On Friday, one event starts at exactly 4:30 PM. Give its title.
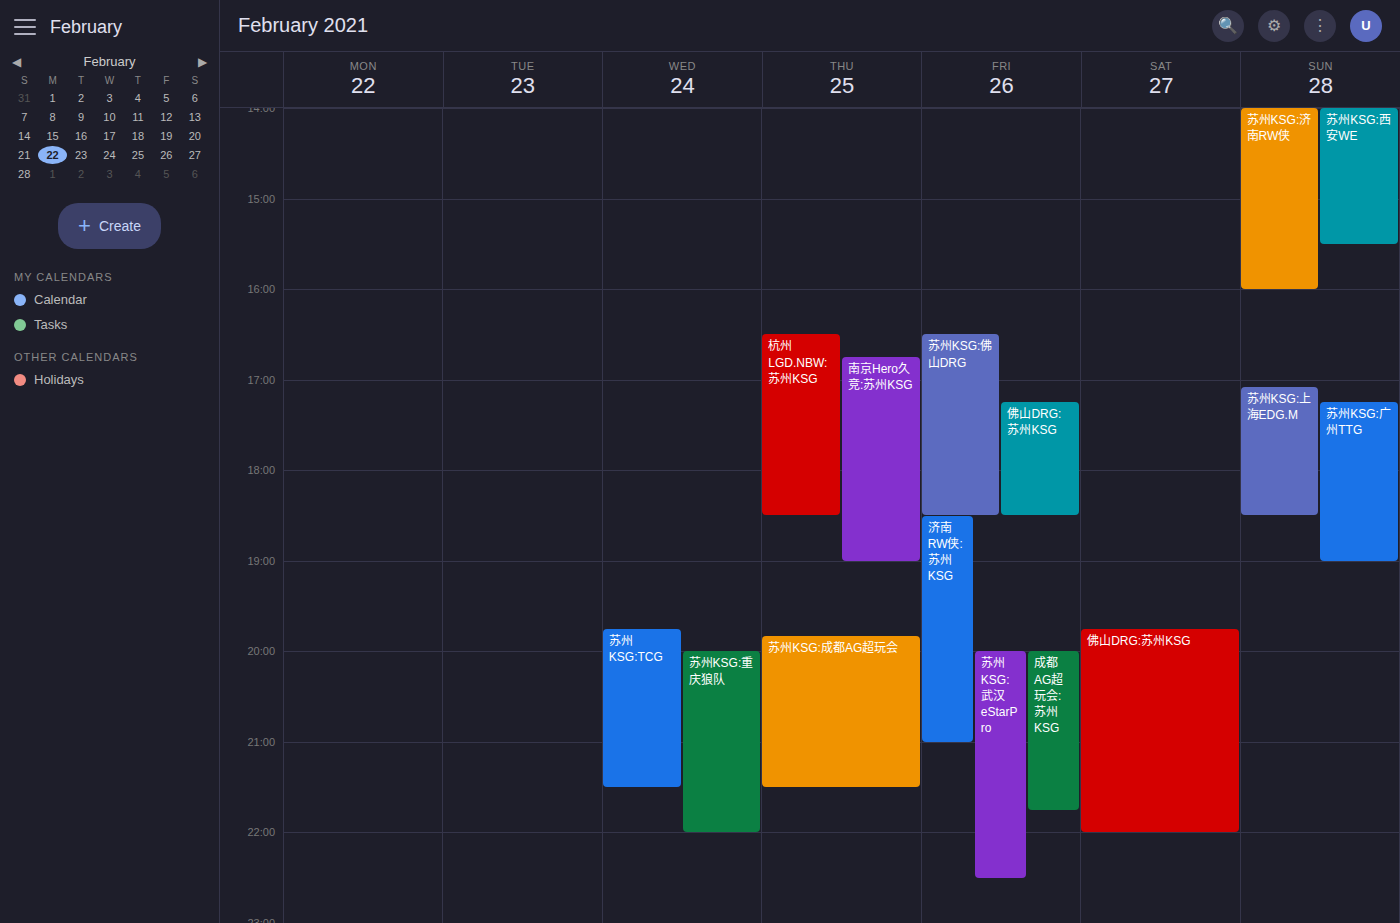
"苏州KSG:佛山DRG"